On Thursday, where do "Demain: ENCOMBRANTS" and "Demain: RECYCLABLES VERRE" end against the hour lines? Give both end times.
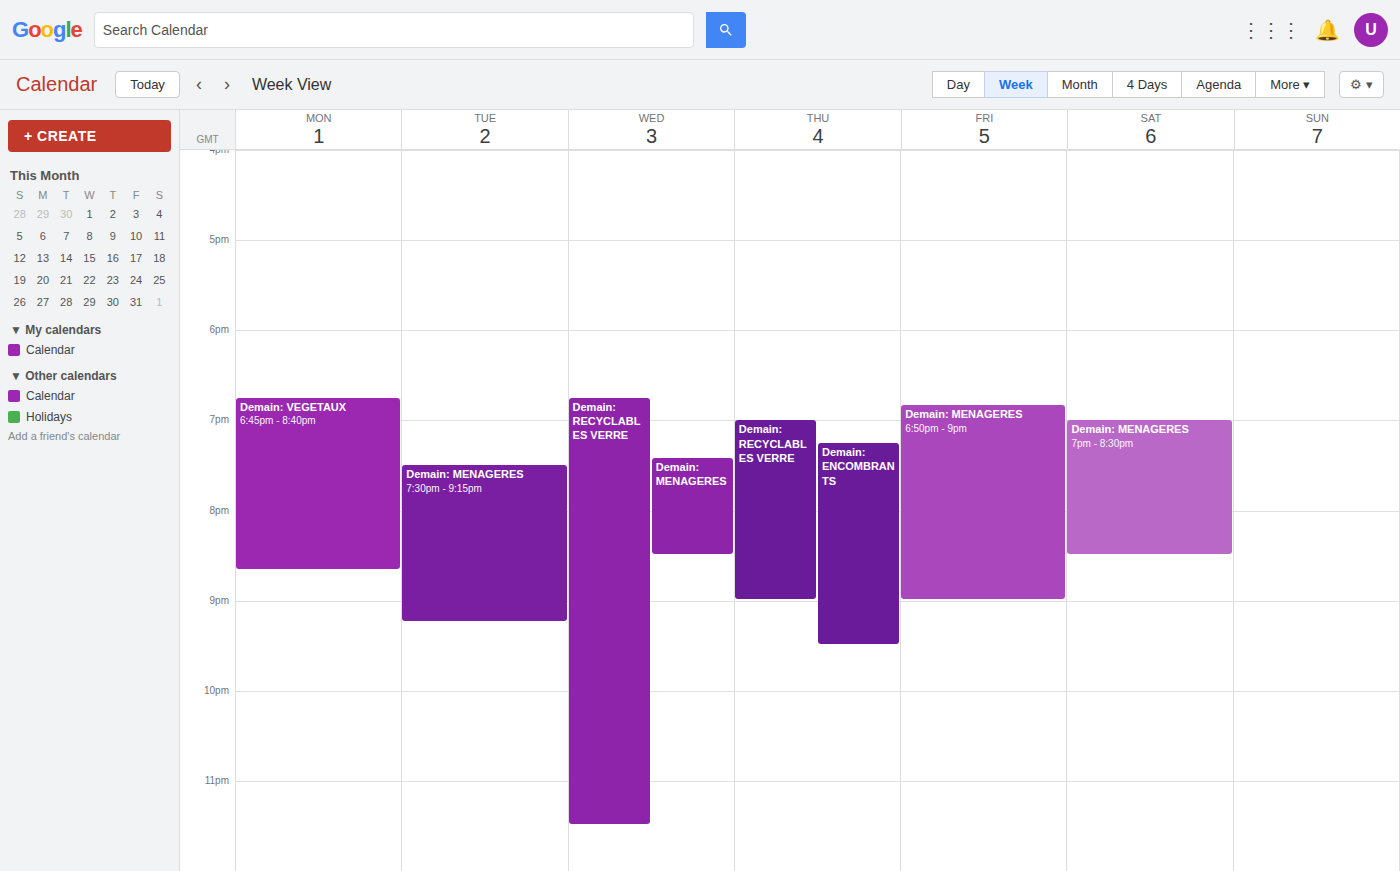
"Demain: ENCOMBRANTS": 9:30 PM, halfway between the 9 PM and 10 PM lines. "Demain: RECYCLABLES VERRE": 9:00 PM, exactly on the 9 PM line.